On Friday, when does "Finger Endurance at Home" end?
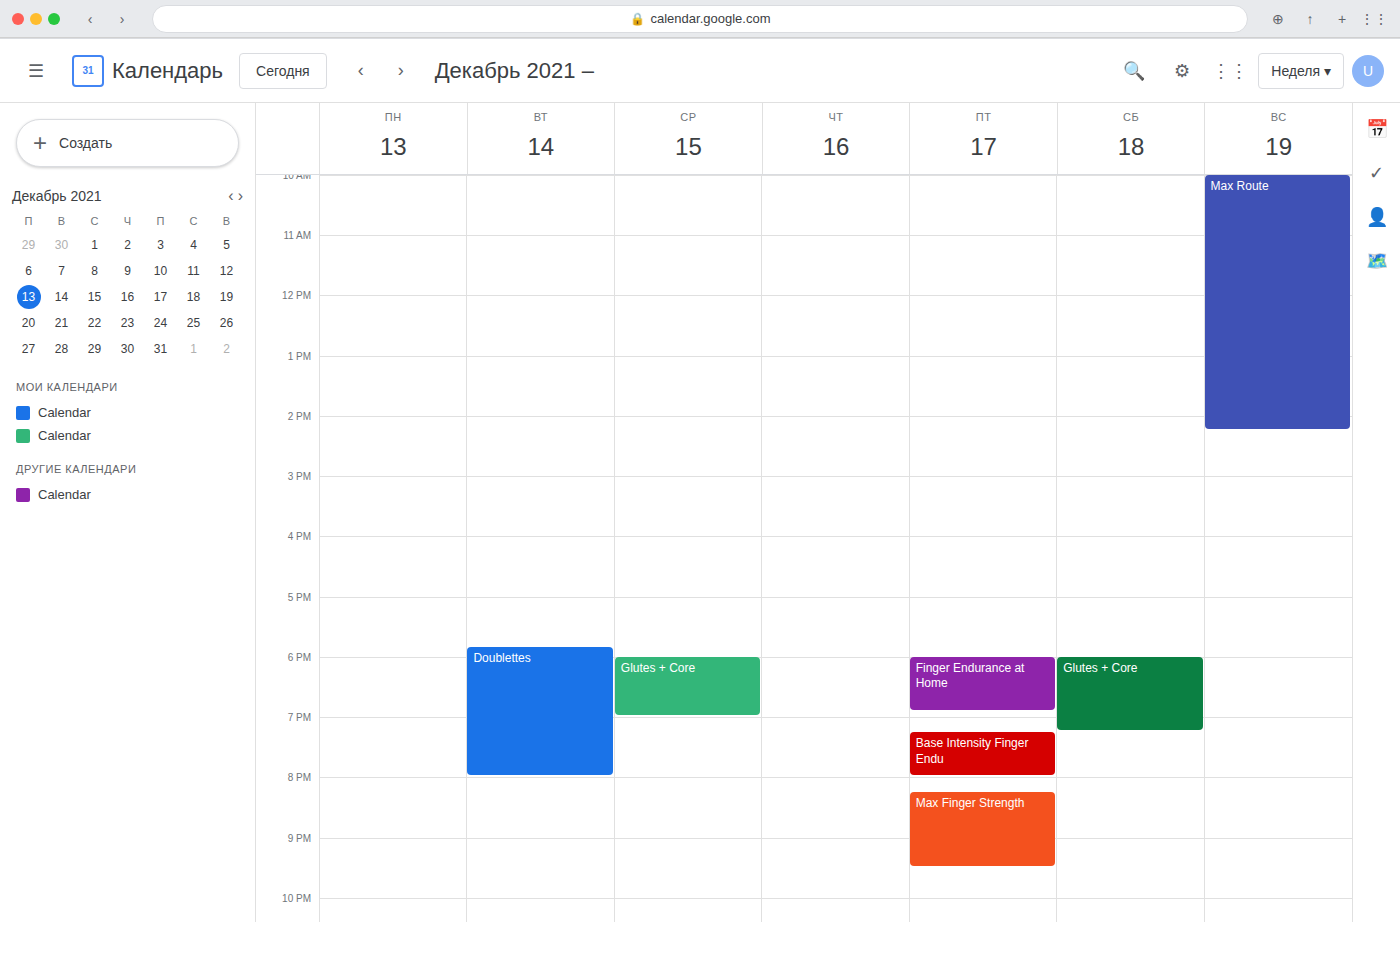
6:55 PM